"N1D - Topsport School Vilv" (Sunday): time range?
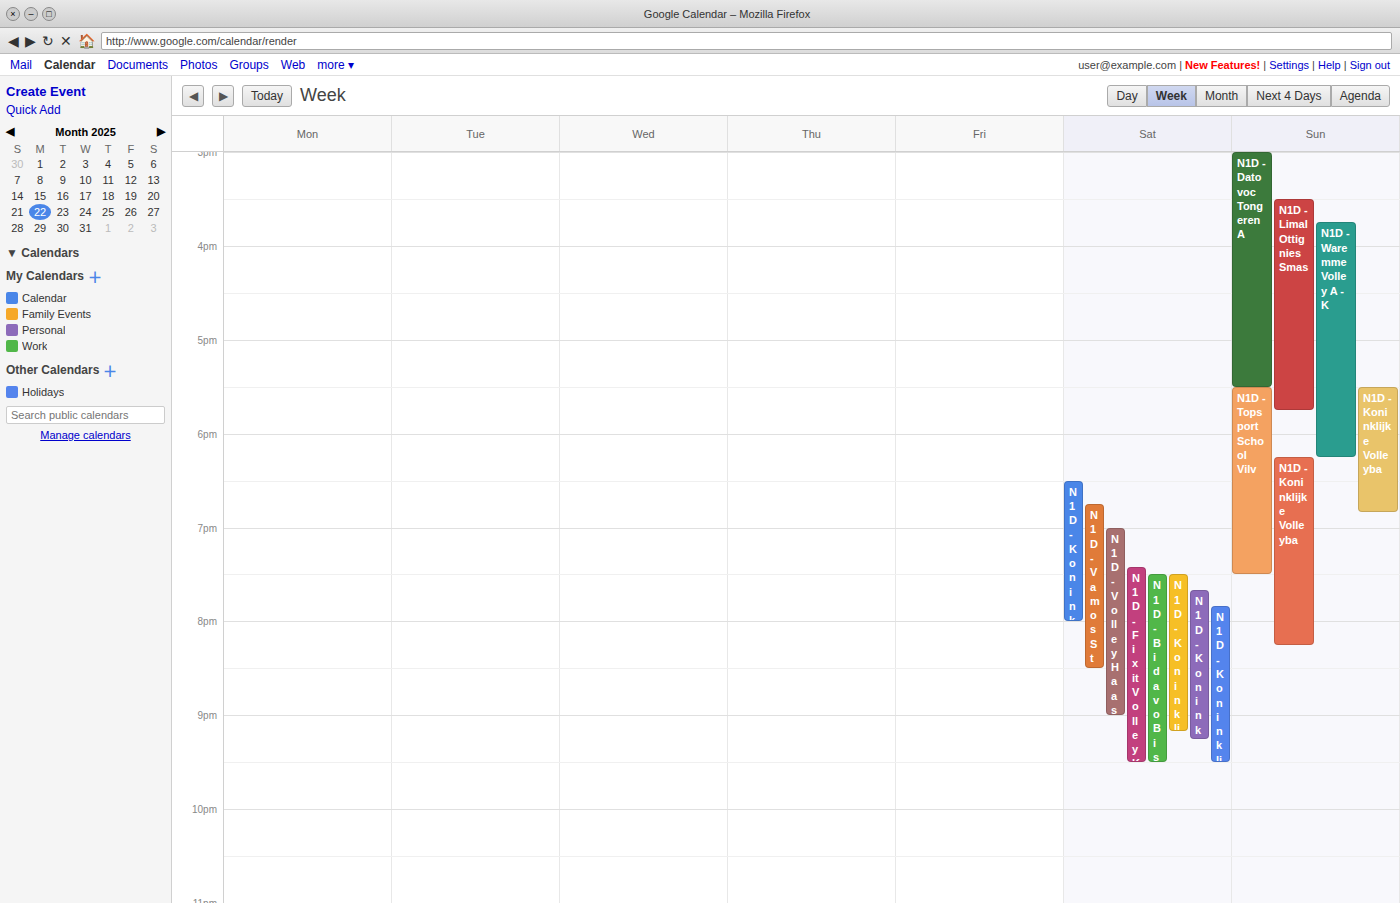
5:30 PM to 7:30 PM